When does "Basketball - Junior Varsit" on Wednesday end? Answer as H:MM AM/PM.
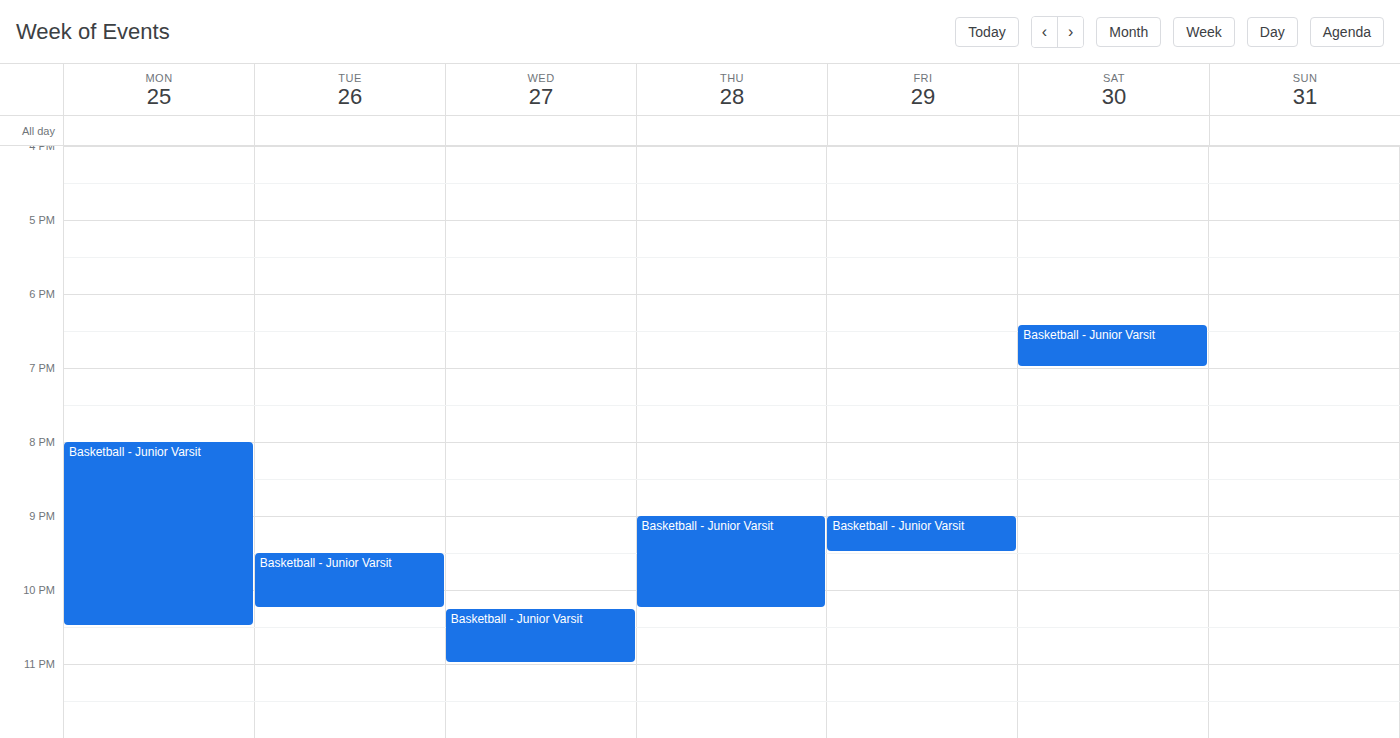
11:00 PM